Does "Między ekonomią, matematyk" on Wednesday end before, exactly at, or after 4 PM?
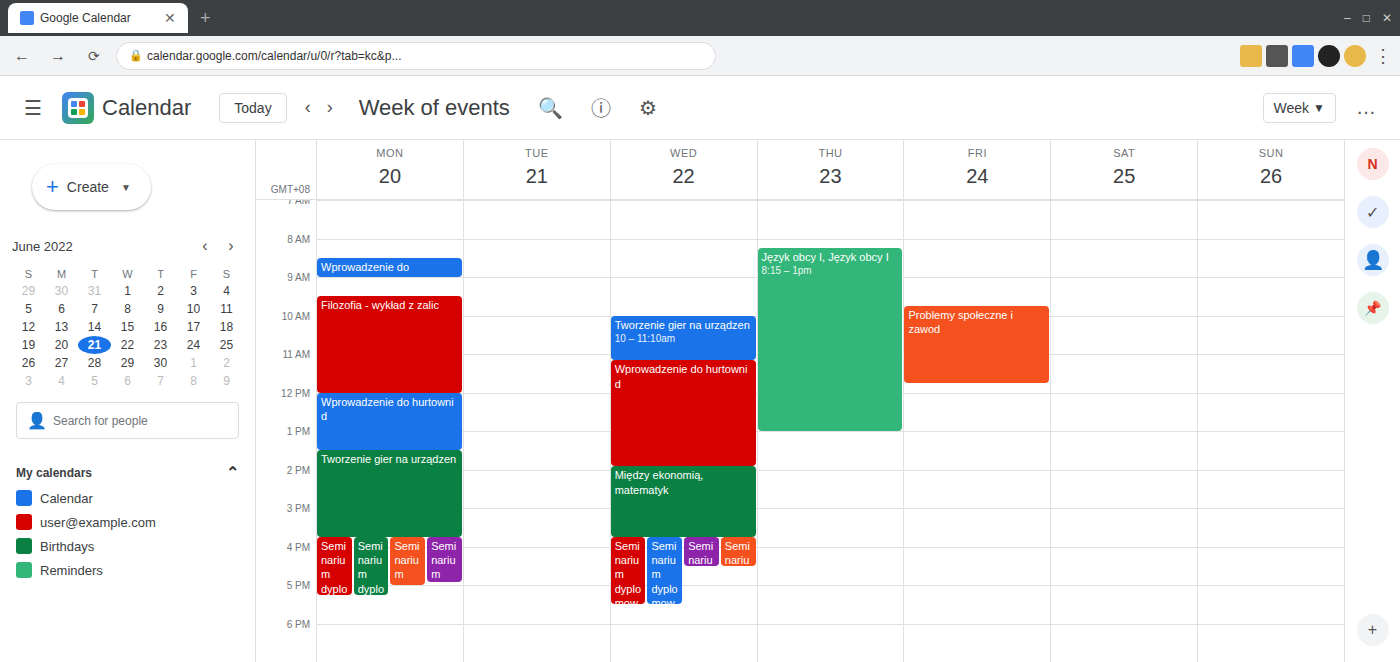
3:45 PM -- before 4 PM, 15 minutes above the 4 PM line.